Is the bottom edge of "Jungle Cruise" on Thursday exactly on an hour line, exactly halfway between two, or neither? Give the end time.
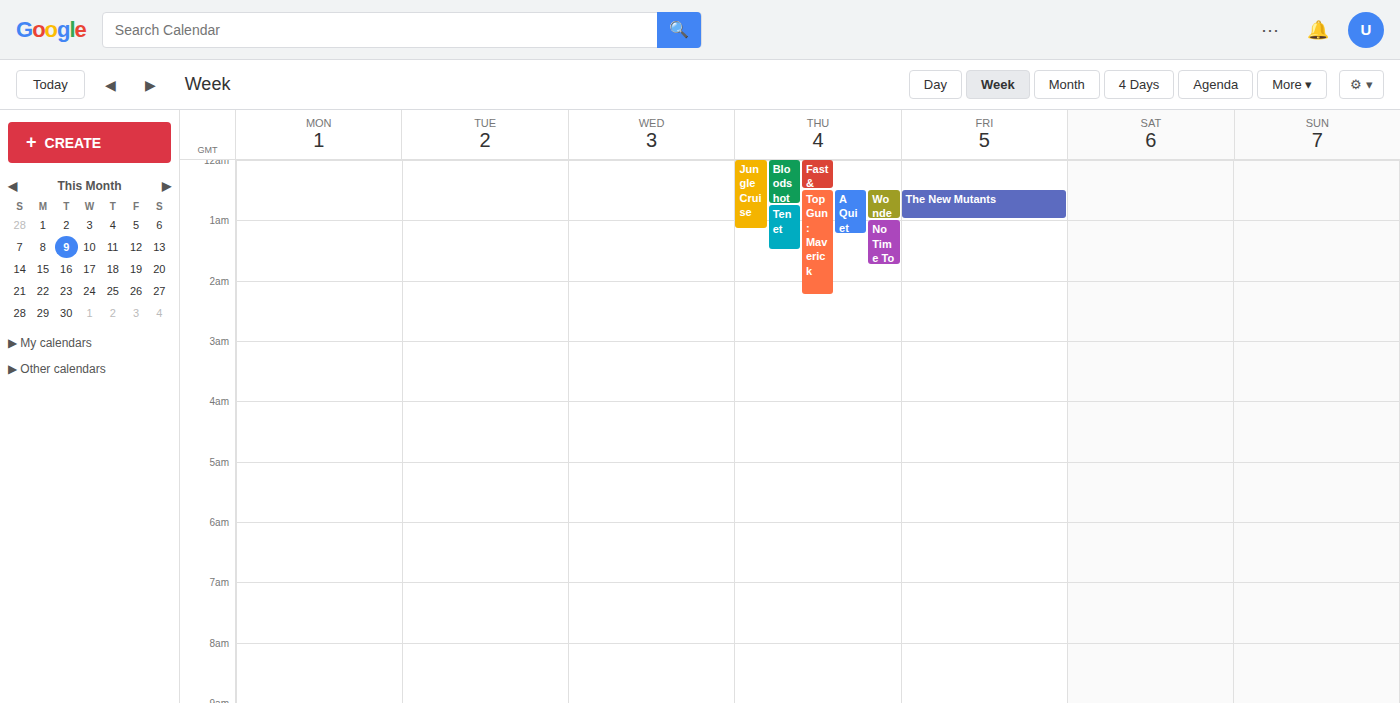
1:10 AM -- neither: 10 minutes below the 1 AM line and 50 minutes above the 2 AM line.